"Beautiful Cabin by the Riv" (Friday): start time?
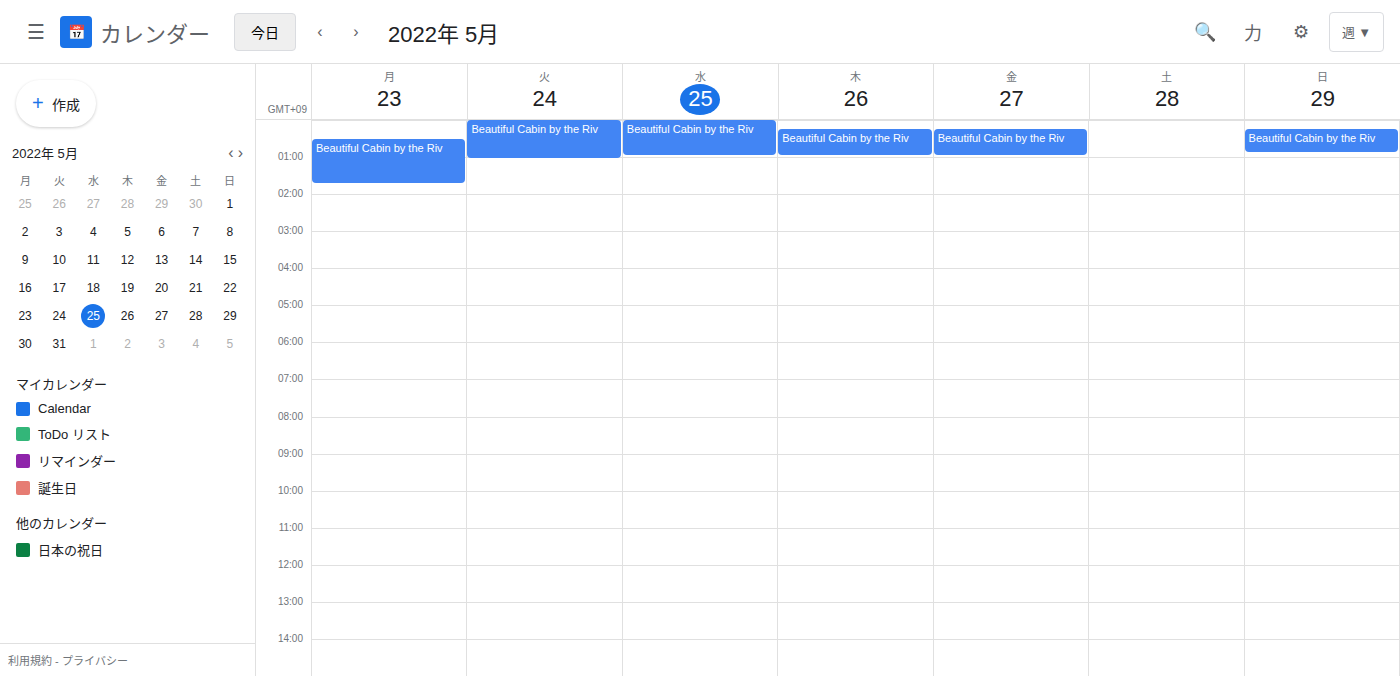
12:15 AM